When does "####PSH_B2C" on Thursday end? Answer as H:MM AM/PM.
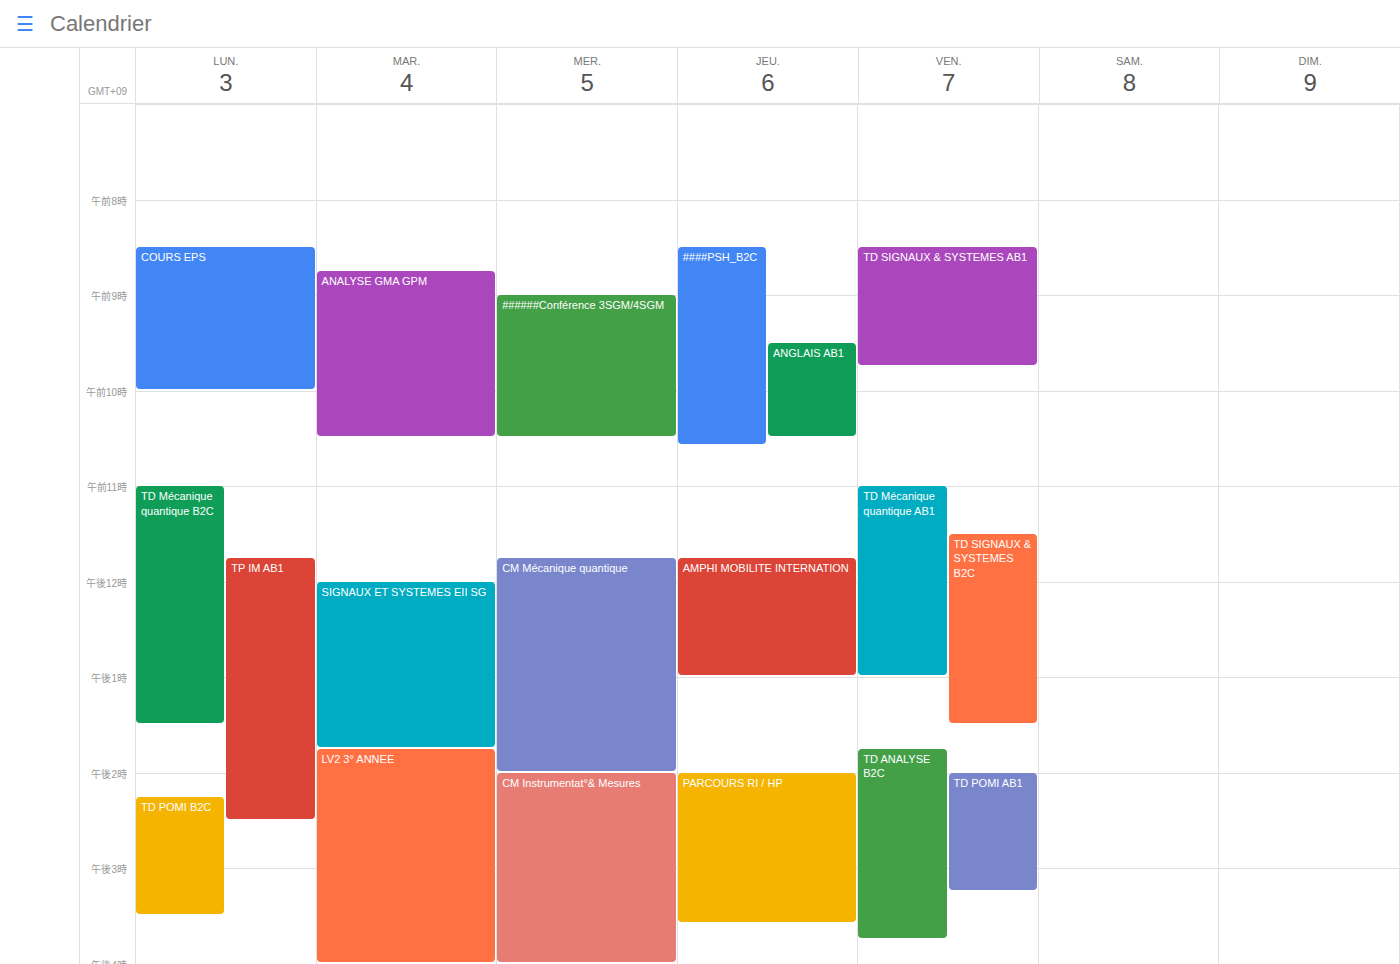
10:35 AM